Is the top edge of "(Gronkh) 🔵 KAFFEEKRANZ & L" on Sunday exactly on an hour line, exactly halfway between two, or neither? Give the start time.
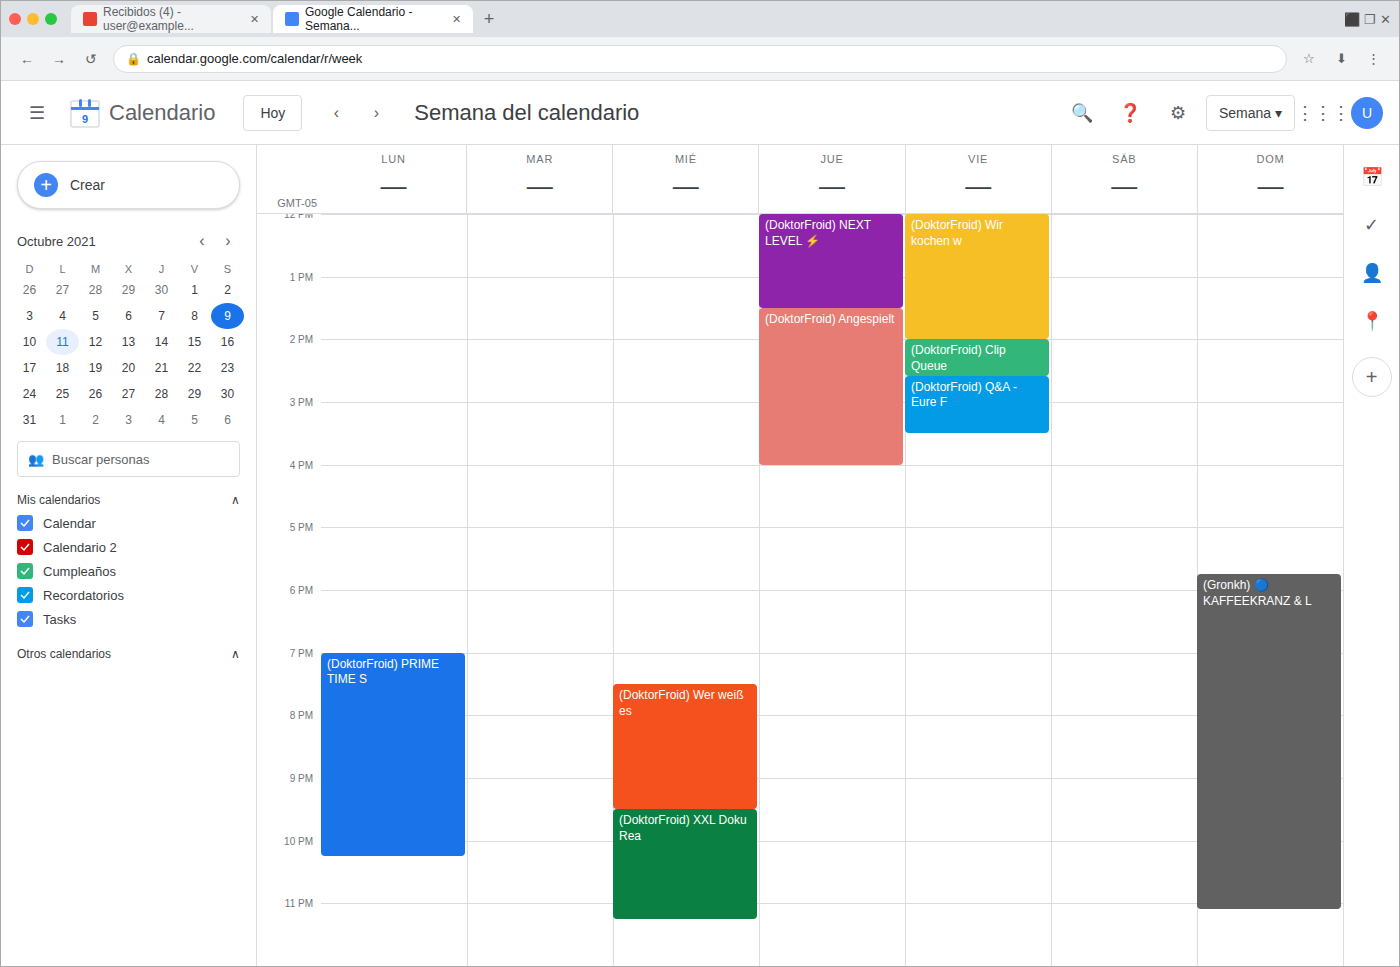
5:45 PM -- neither: three quarters of the way from the 5 PM line to the 6 PM line.